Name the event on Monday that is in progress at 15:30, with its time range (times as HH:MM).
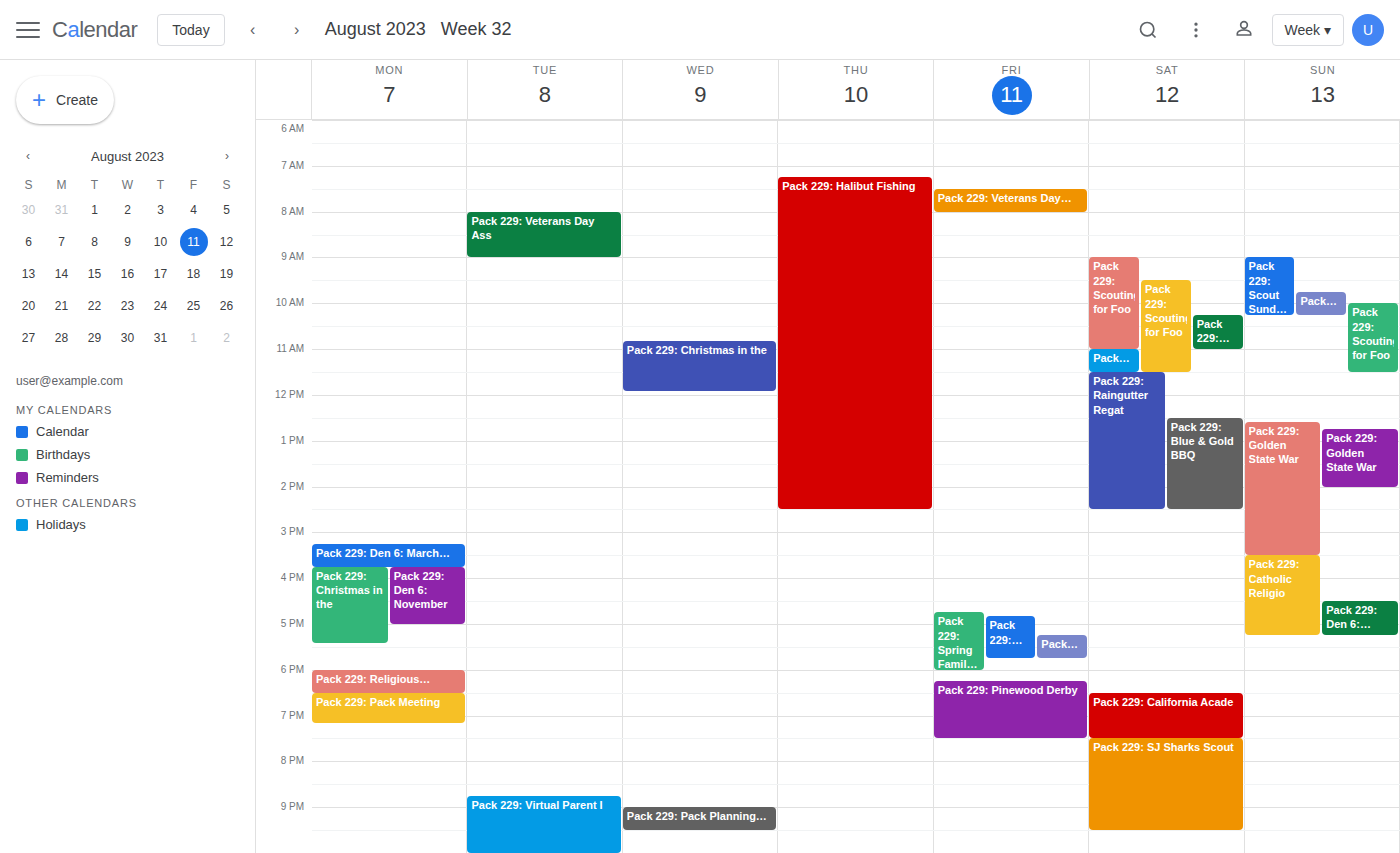
"Pack 229: Den 6: March Mee", 15:15 to 15:45